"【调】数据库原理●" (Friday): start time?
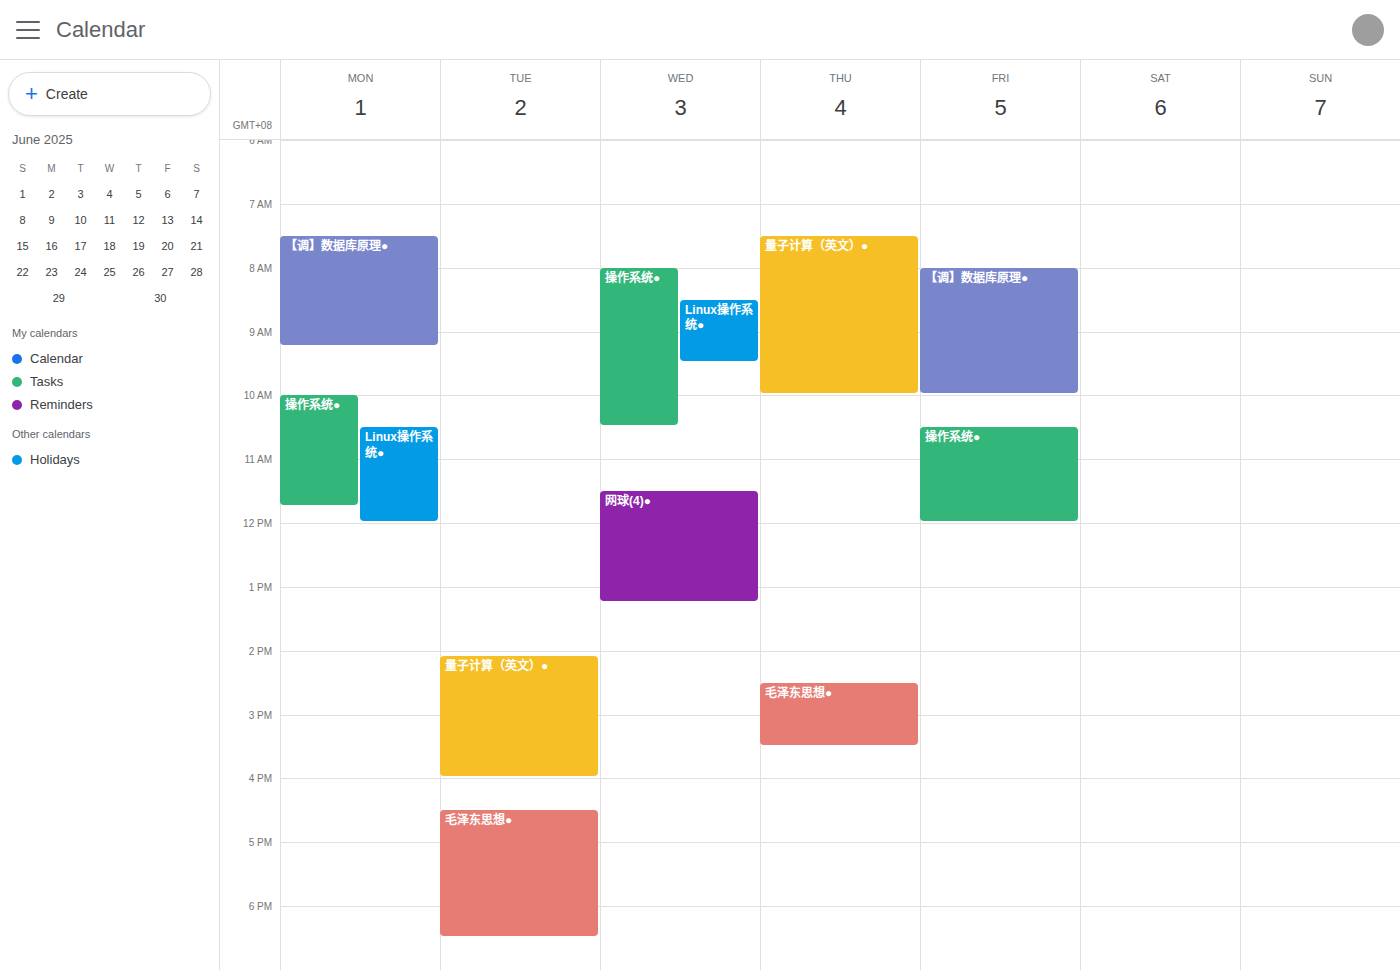
8:00 AM